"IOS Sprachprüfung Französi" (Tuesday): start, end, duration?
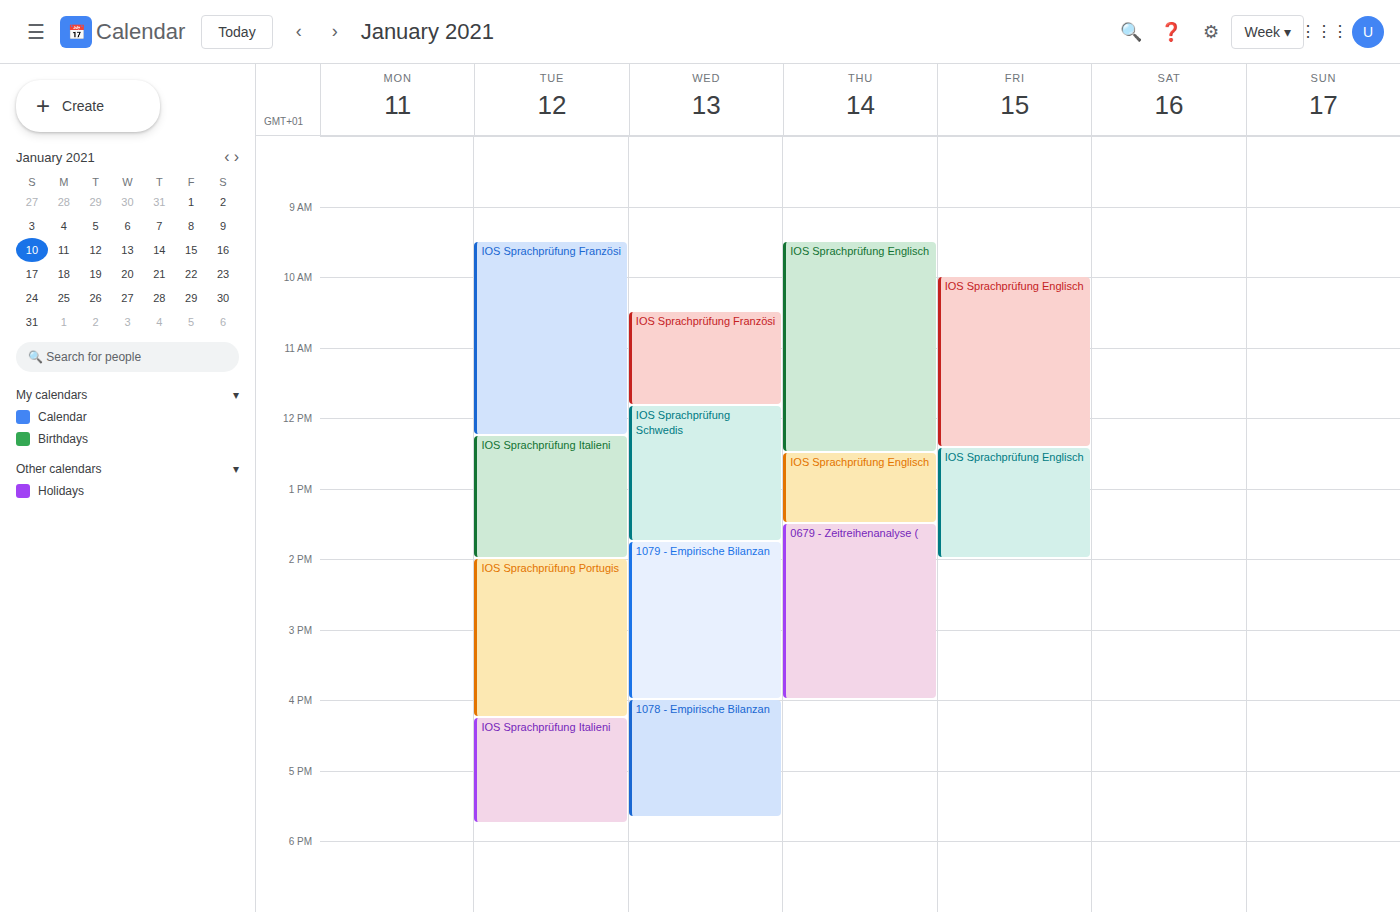
9:30 AM to 12:15 PM, 2 hours 45 minutes